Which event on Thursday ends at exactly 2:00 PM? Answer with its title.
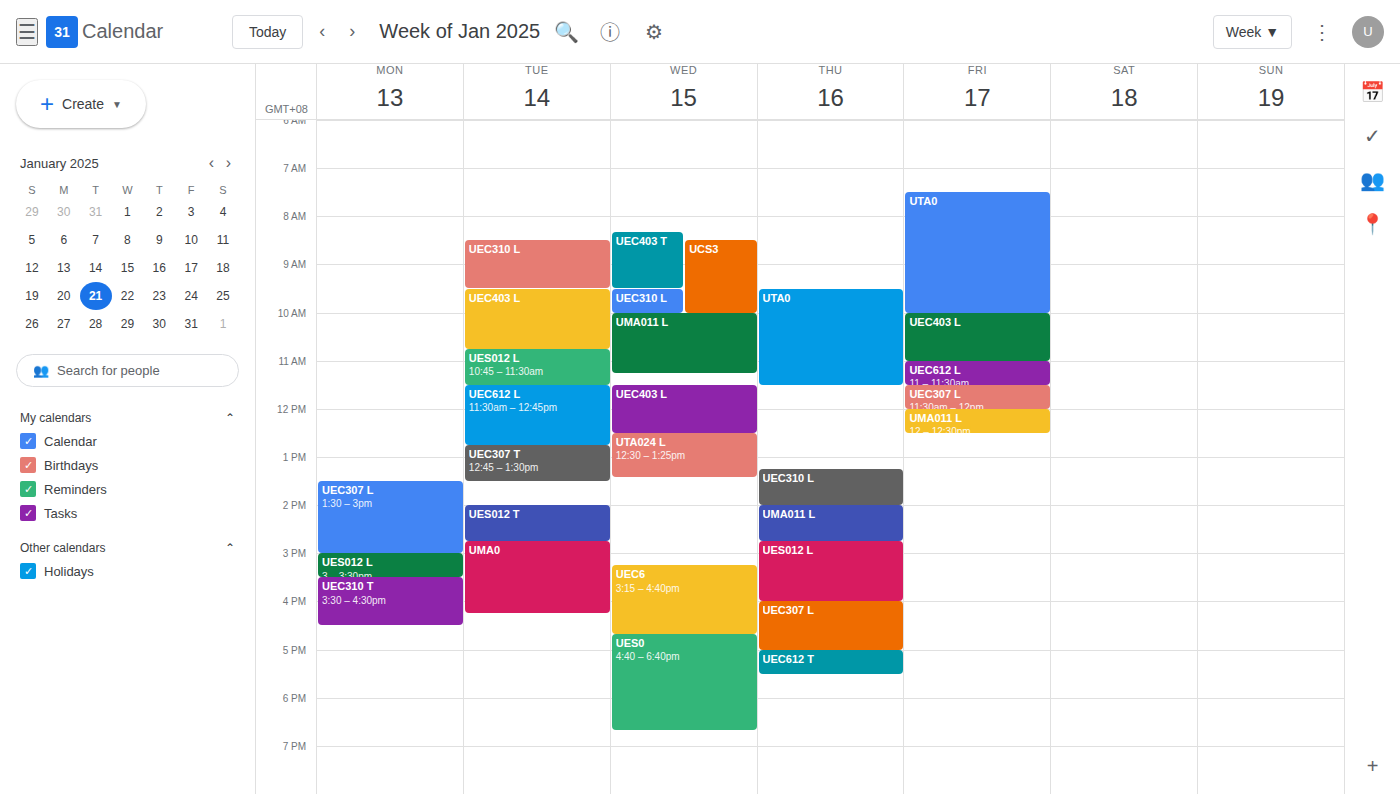
"UEC310 L"